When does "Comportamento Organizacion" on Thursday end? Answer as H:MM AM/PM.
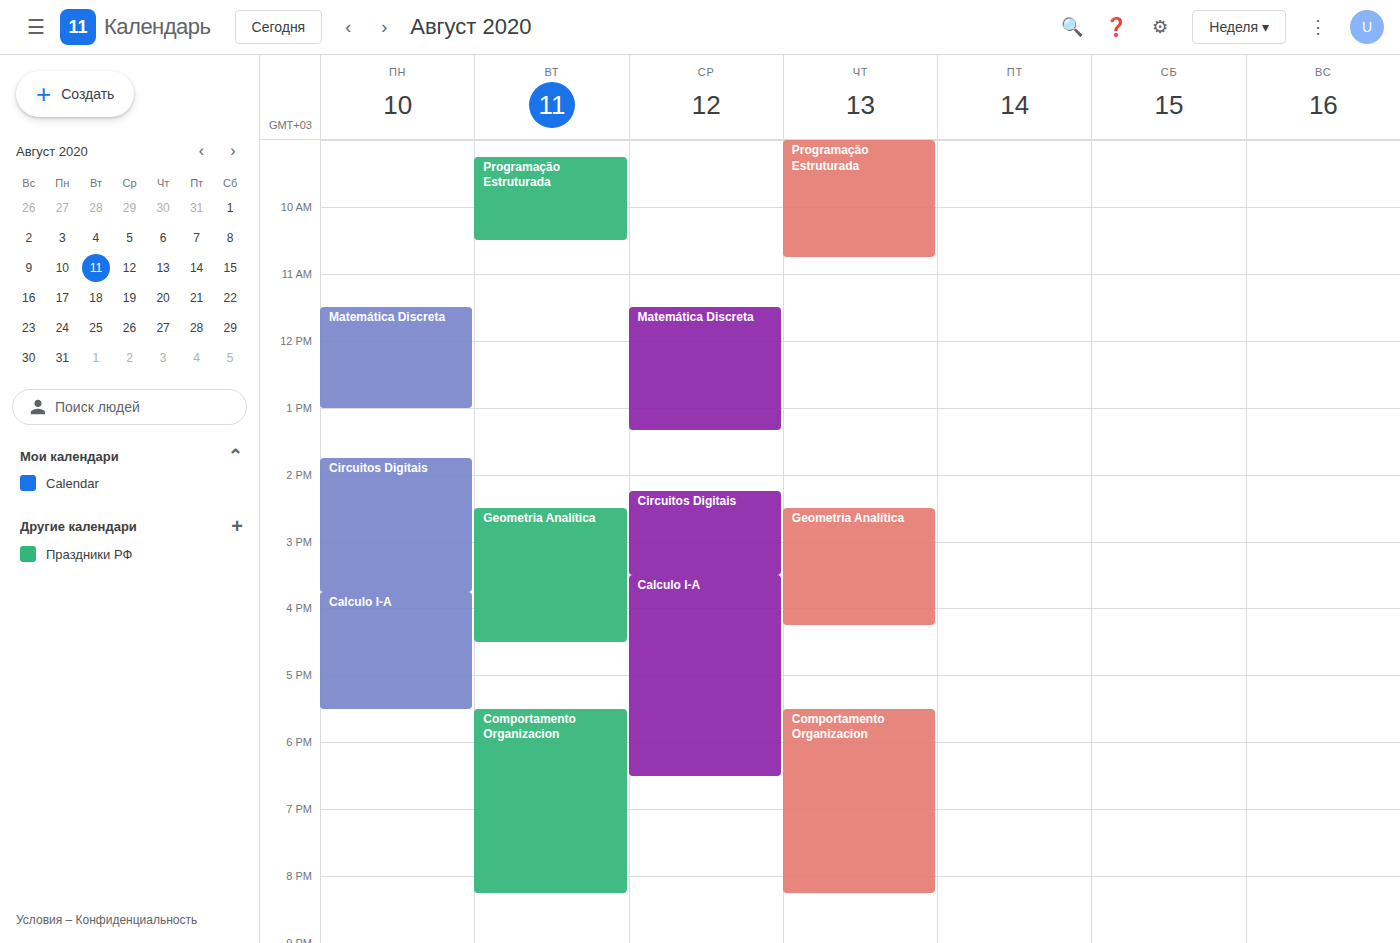
8:15 PM